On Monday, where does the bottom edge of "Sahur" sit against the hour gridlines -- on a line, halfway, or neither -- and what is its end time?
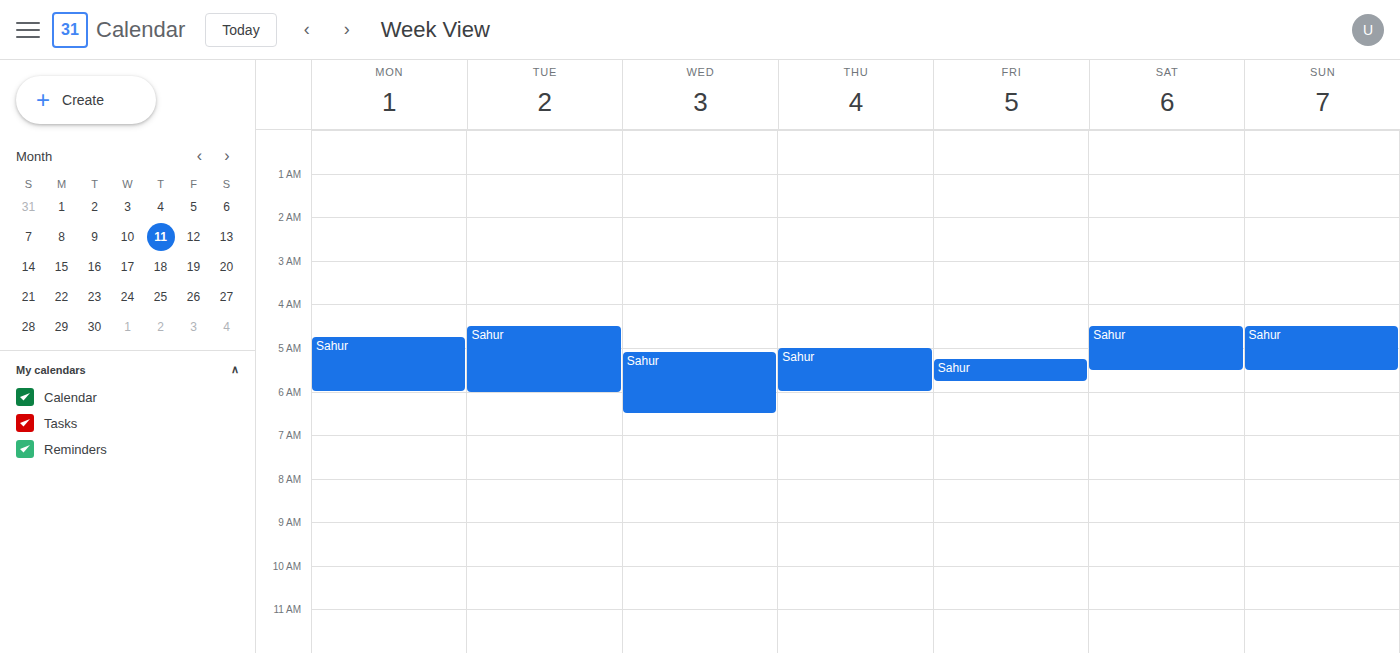
6:00 AM -- exactly on the 6 AM line.